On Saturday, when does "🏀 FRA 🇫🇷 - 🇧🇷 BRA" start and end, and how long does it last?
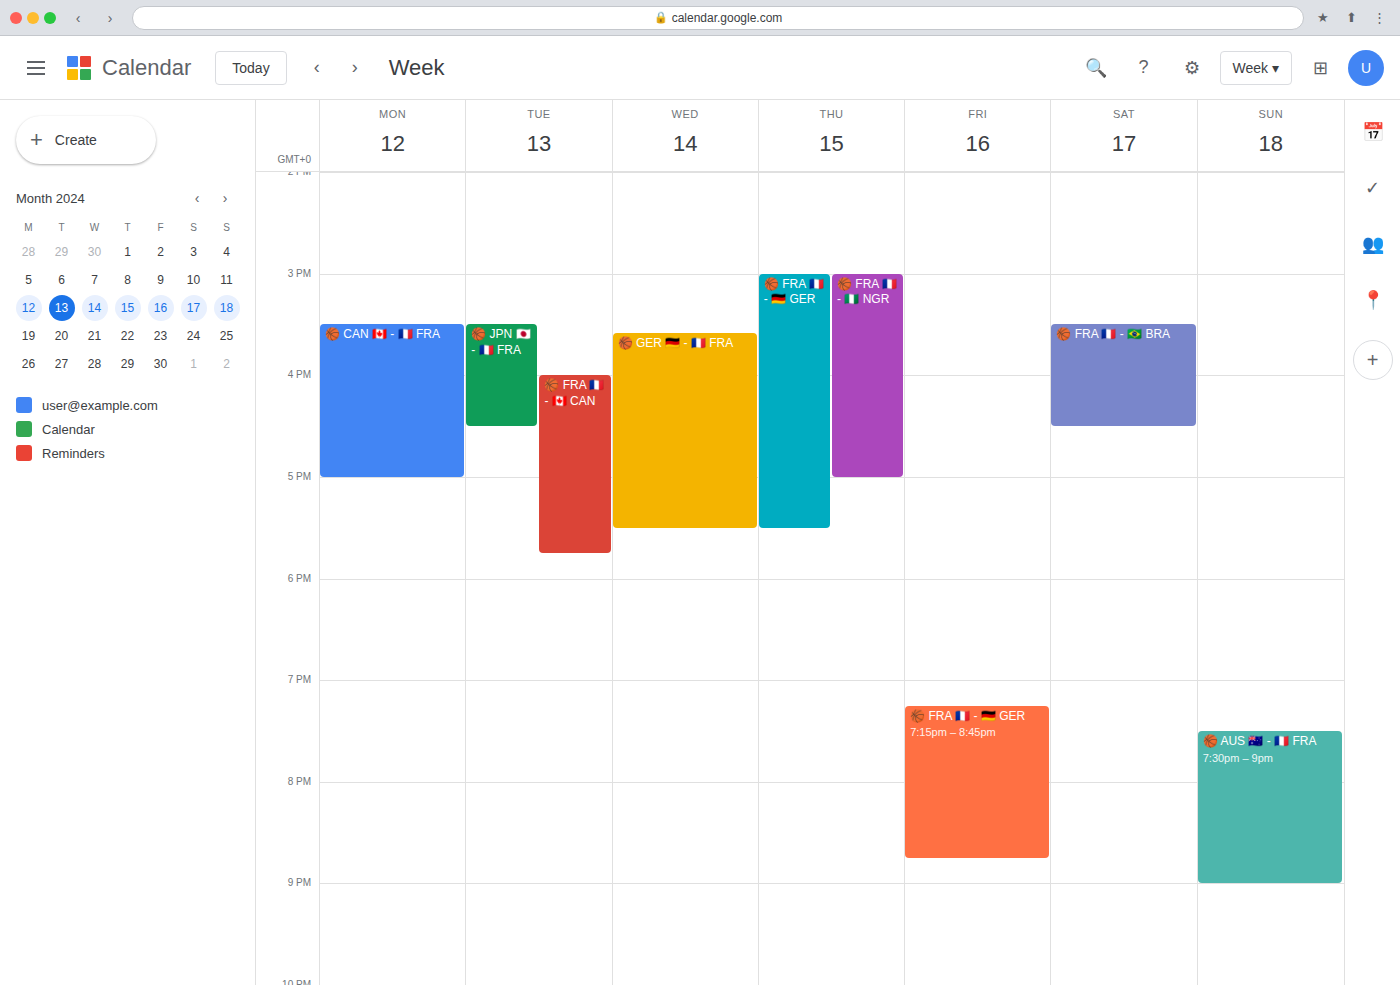
15:30 to 16:30, 1 hour